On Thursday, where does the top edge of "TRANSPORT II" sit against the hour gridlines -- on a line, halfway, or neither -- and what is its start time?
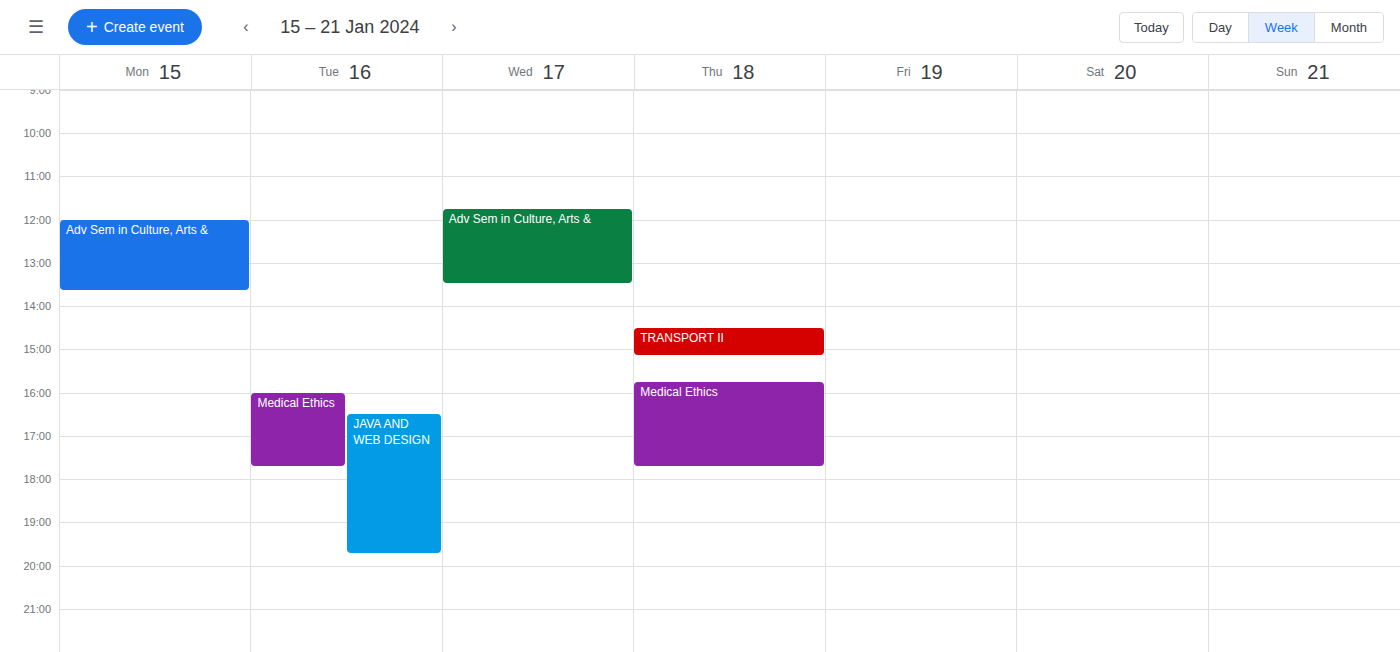
2:30 PM -- halfway between the 2 PM and 3 PM lines.